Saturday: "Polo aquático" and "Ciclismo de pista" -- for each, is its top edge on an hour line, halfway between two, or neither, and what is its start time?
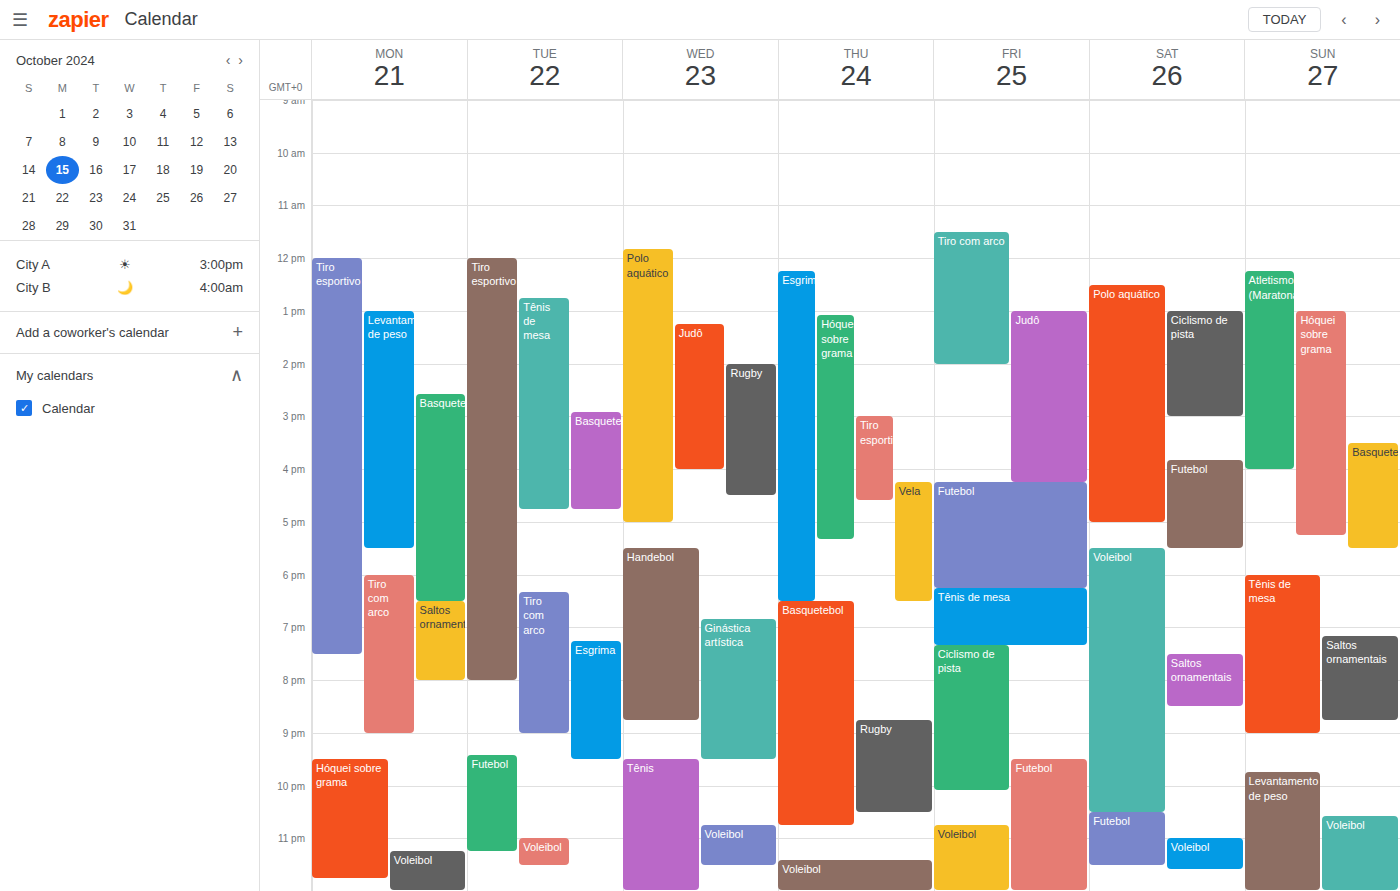
"Polo aquático": 12:30 PM, halfway between the 12 PM and 1 PM lines. "Ciclismo de pista": 1:00 PM, exactly on the 1 PM line.